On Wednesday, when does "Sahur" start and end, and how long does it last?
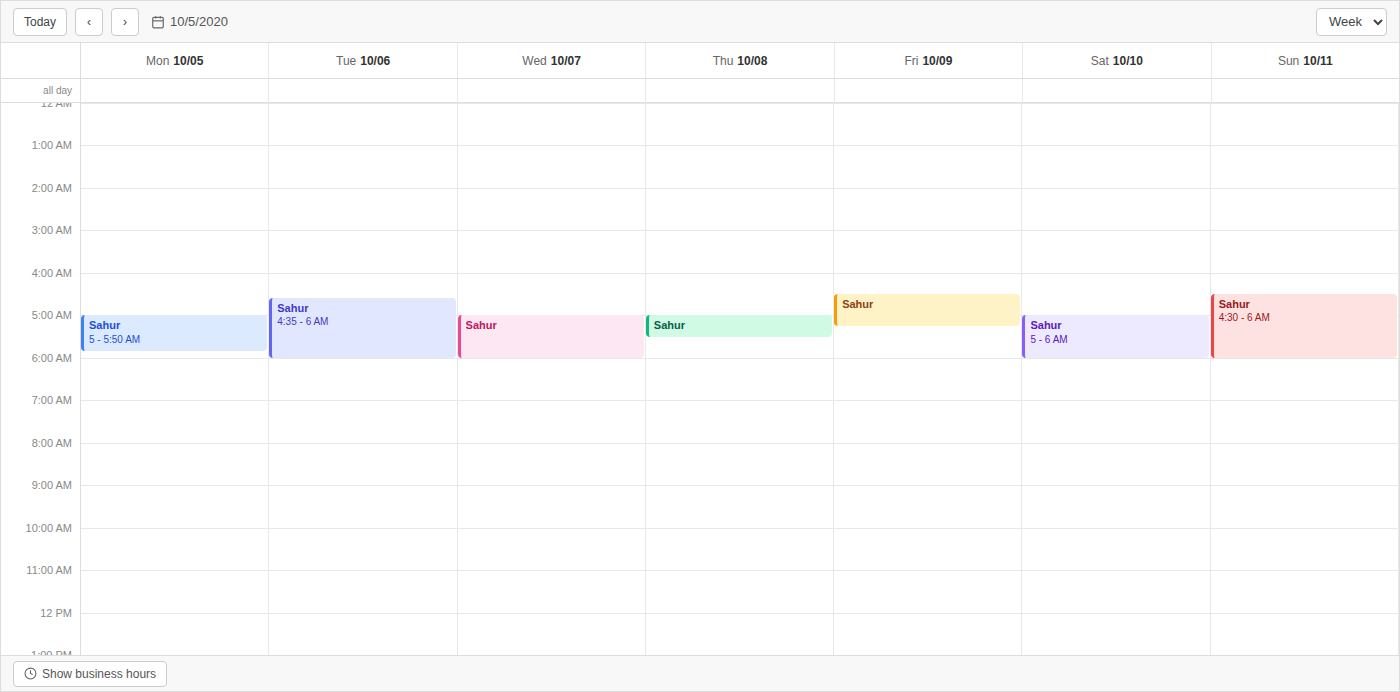
5:00 AM to 6:00 AM, 1 hour